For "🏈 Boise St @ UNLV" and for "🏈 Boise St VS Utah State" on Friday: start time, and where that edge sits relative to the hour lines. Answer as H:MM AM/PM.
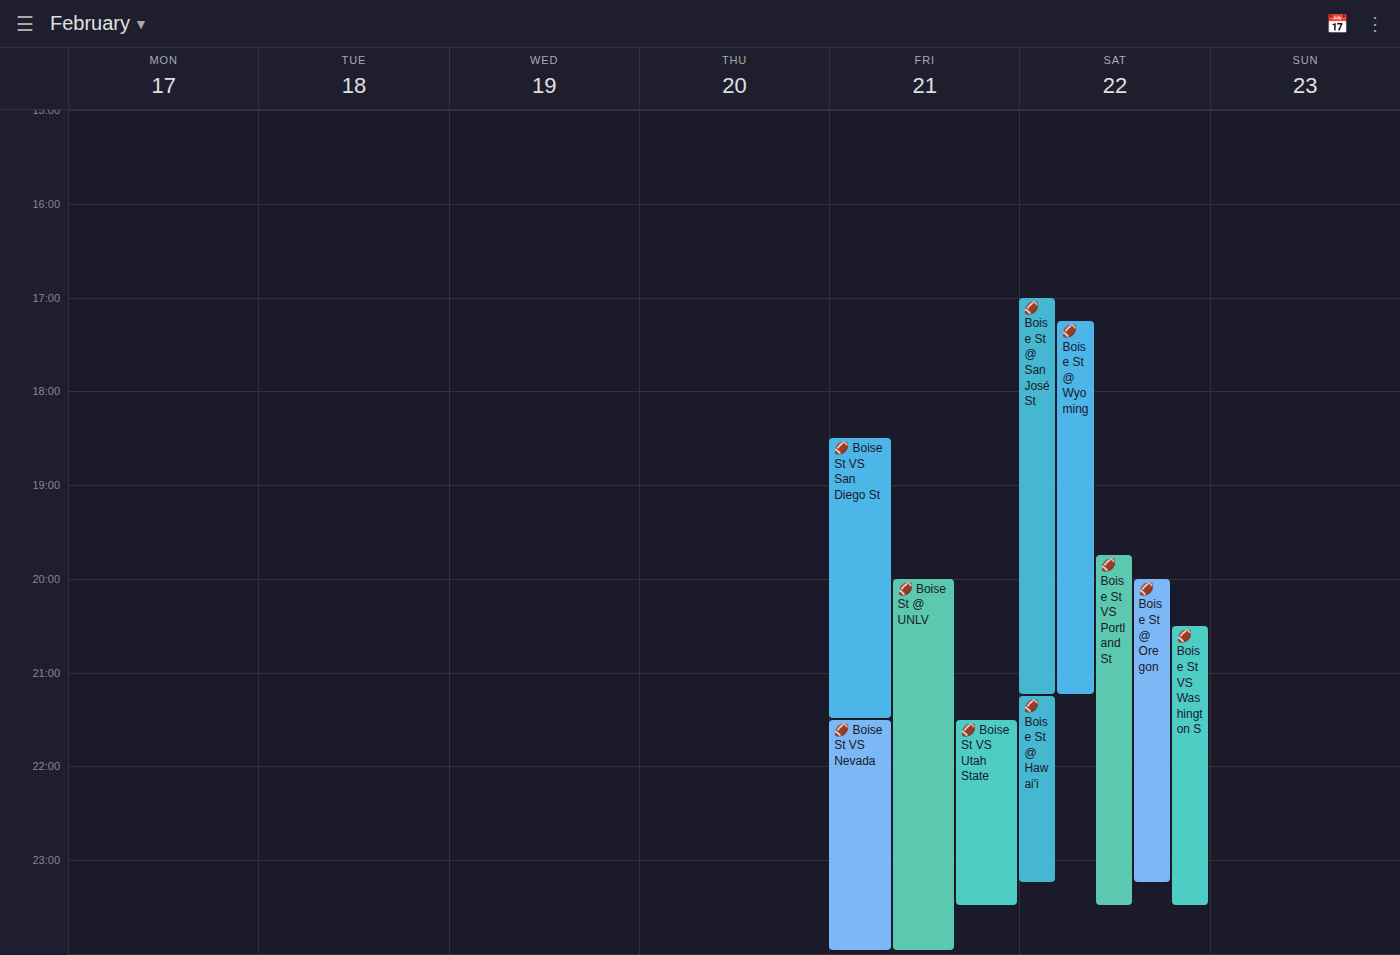
"🏈 Boise St @ UNLV": 8:00 PM, exactly on the 8 PM line. "🏈 Boise St VS Utah State": 9:30 PM, halfway between the 9 PM and 10 PM lines.